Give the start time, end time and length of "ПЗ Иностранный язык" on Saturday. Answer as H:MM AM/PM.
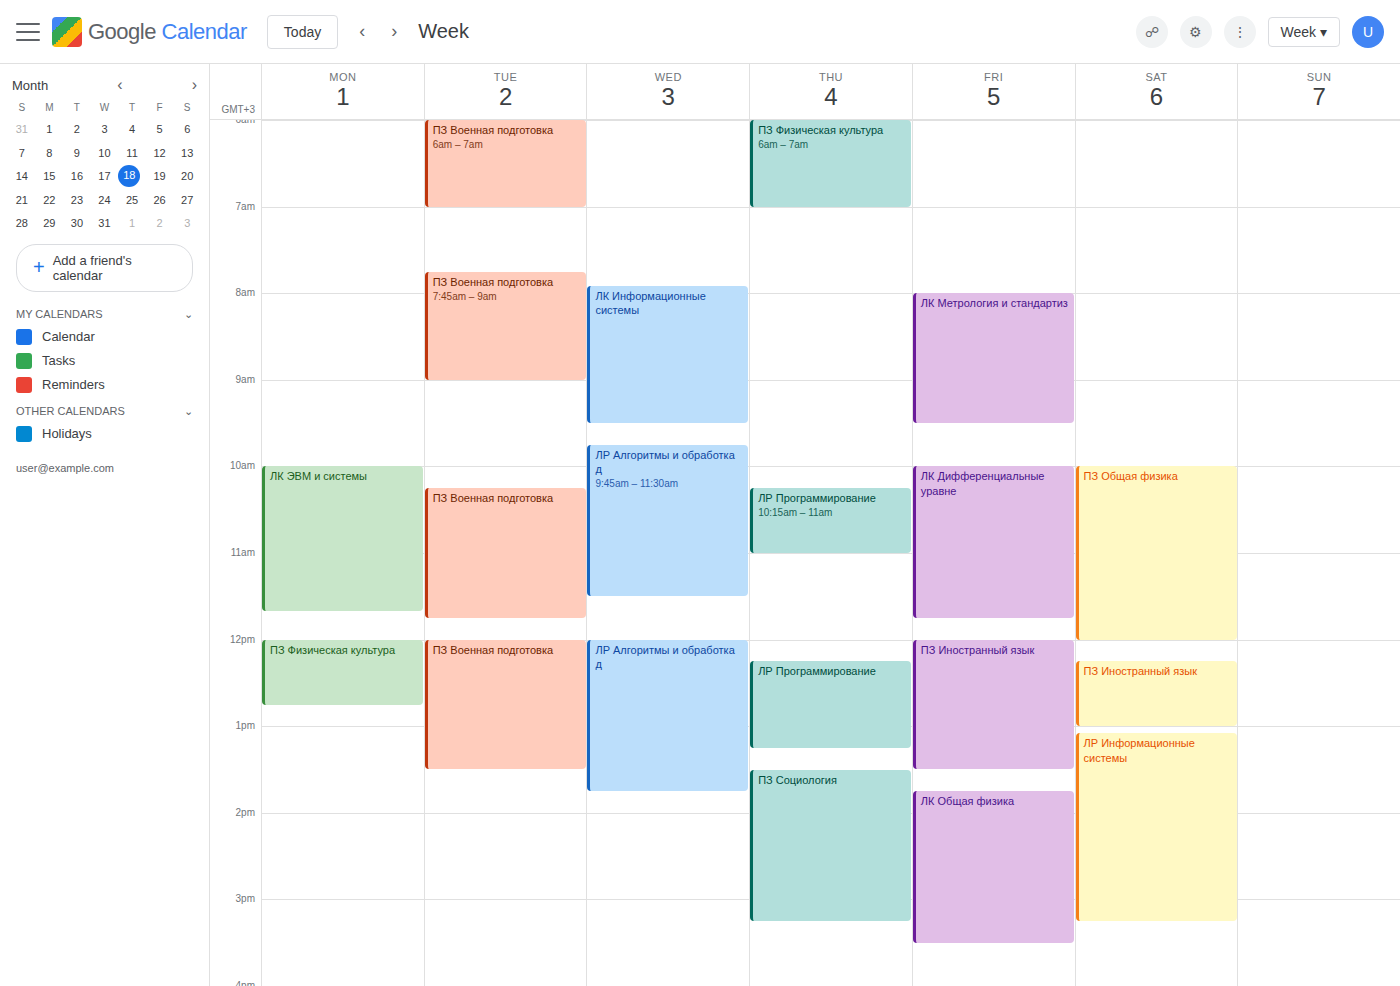
12:15 PM to 1:00 PM, 45 minutes